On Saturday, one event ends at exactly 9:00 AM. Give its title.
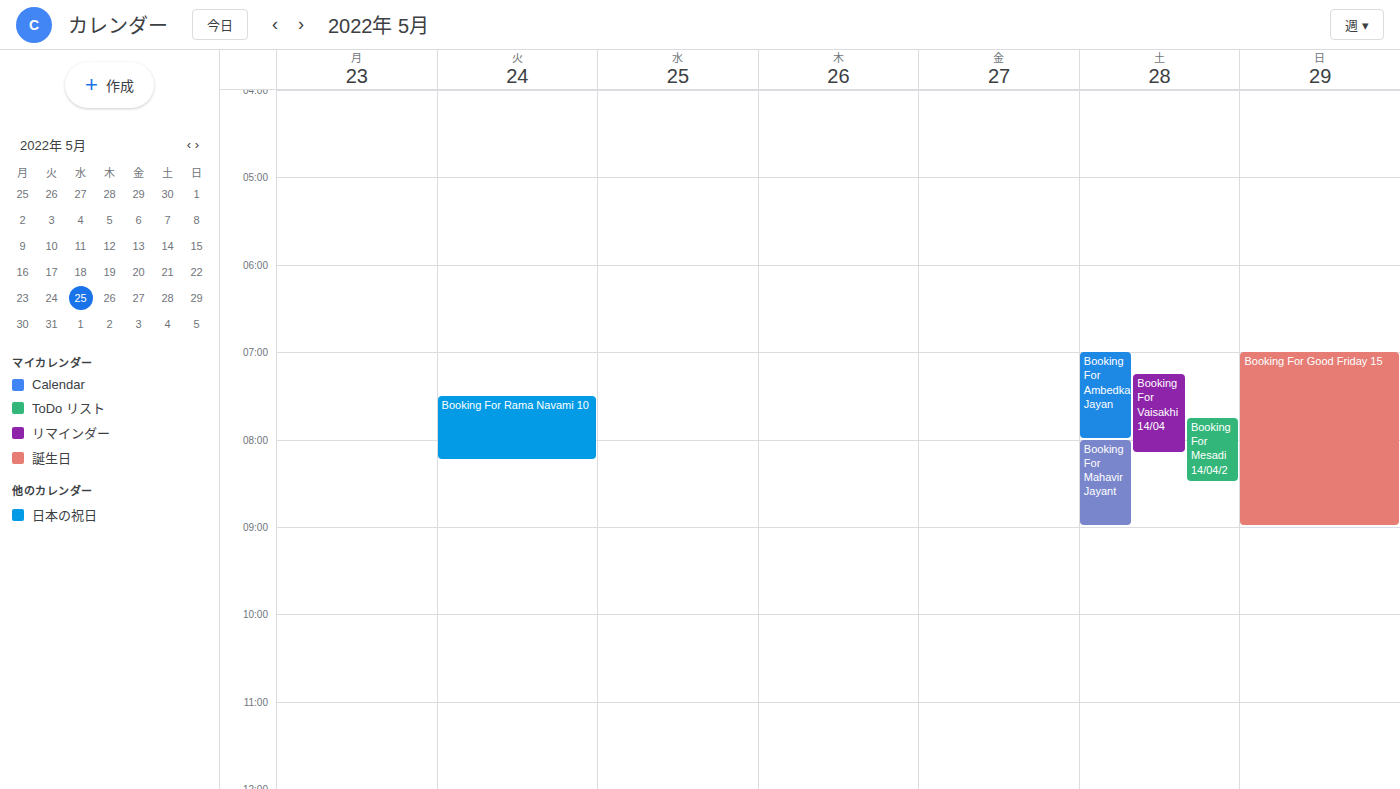
"Booking For Mahavir Jayant"